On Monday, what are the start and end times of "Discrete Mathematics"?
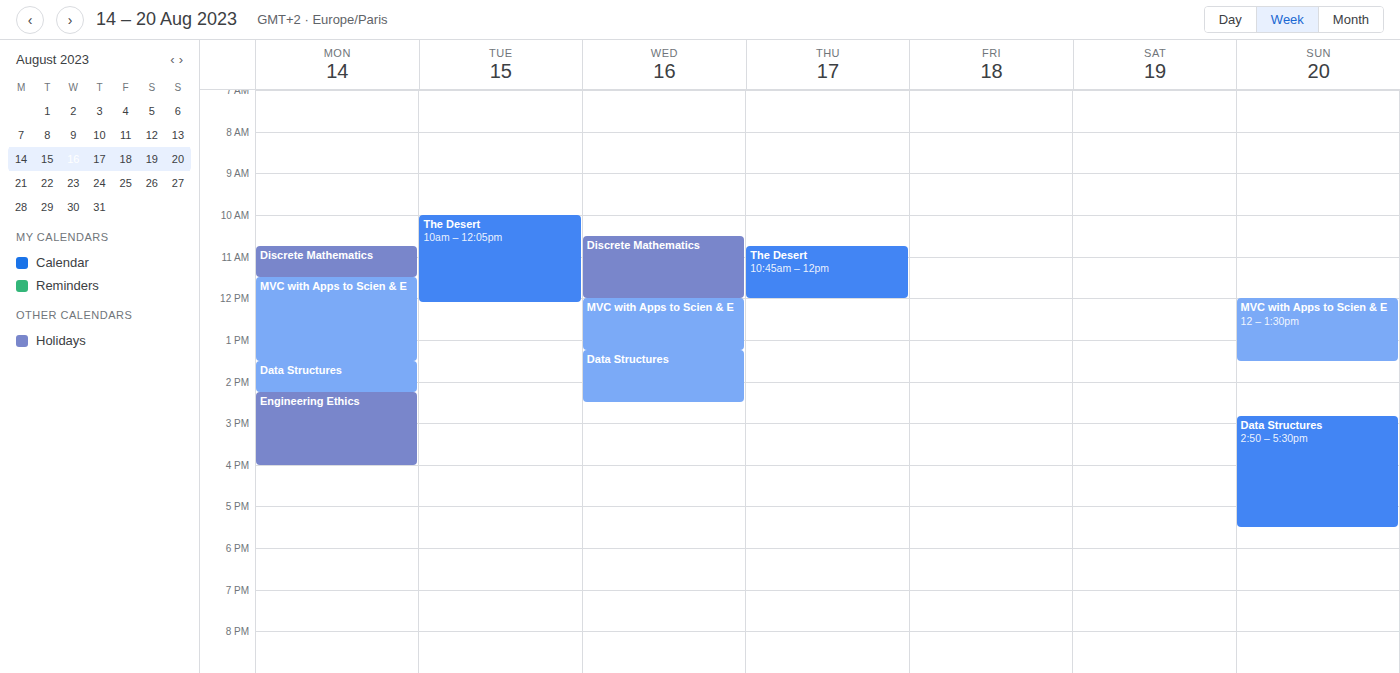
10:45 to 11:30